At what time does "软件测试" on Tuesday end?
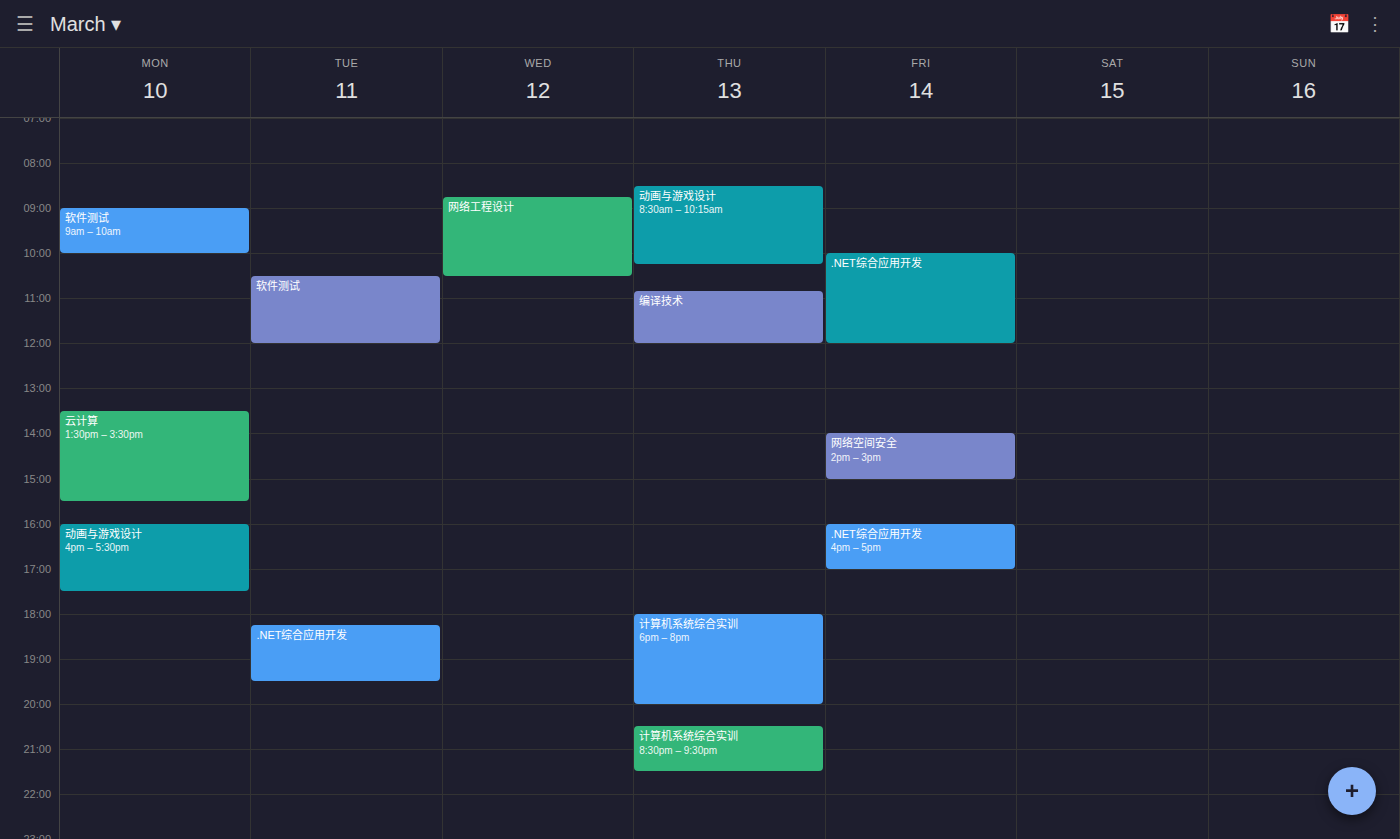
12:00